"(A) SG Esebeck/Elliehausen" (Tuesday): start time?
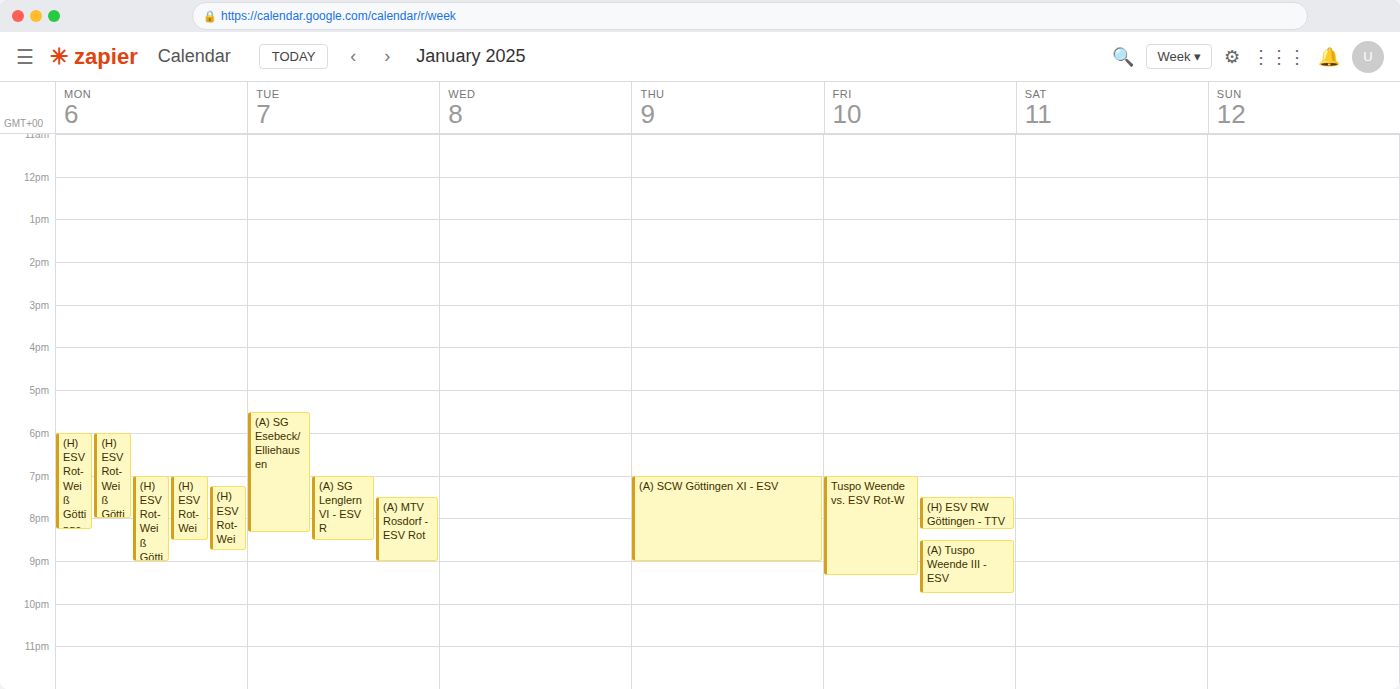
5:30 PM